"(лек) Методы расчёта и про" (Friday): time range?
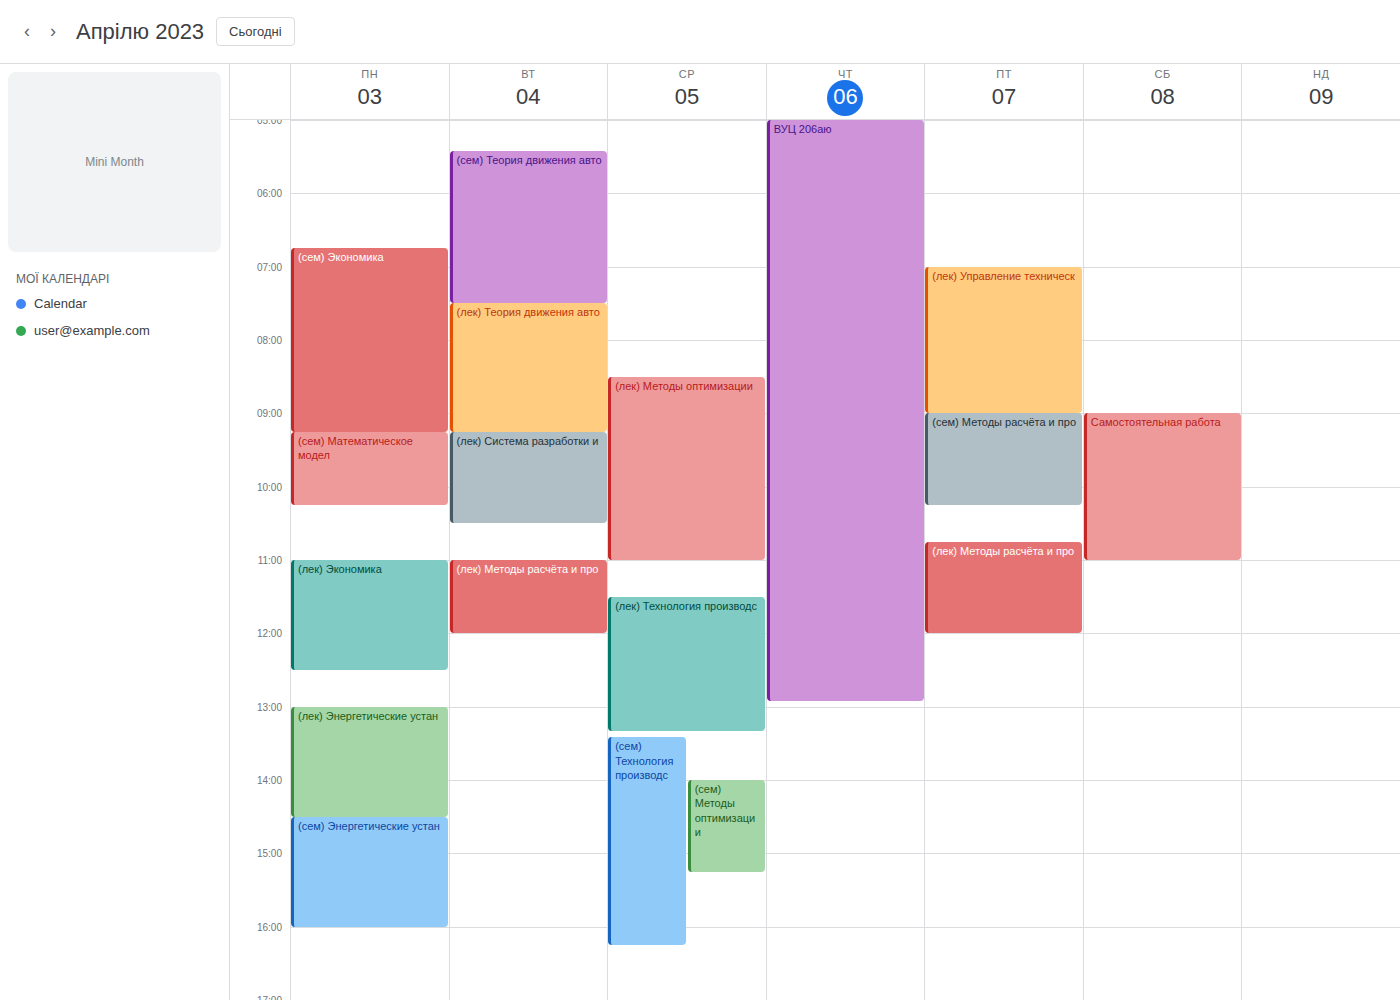
10:45 AM to 12:00 PM